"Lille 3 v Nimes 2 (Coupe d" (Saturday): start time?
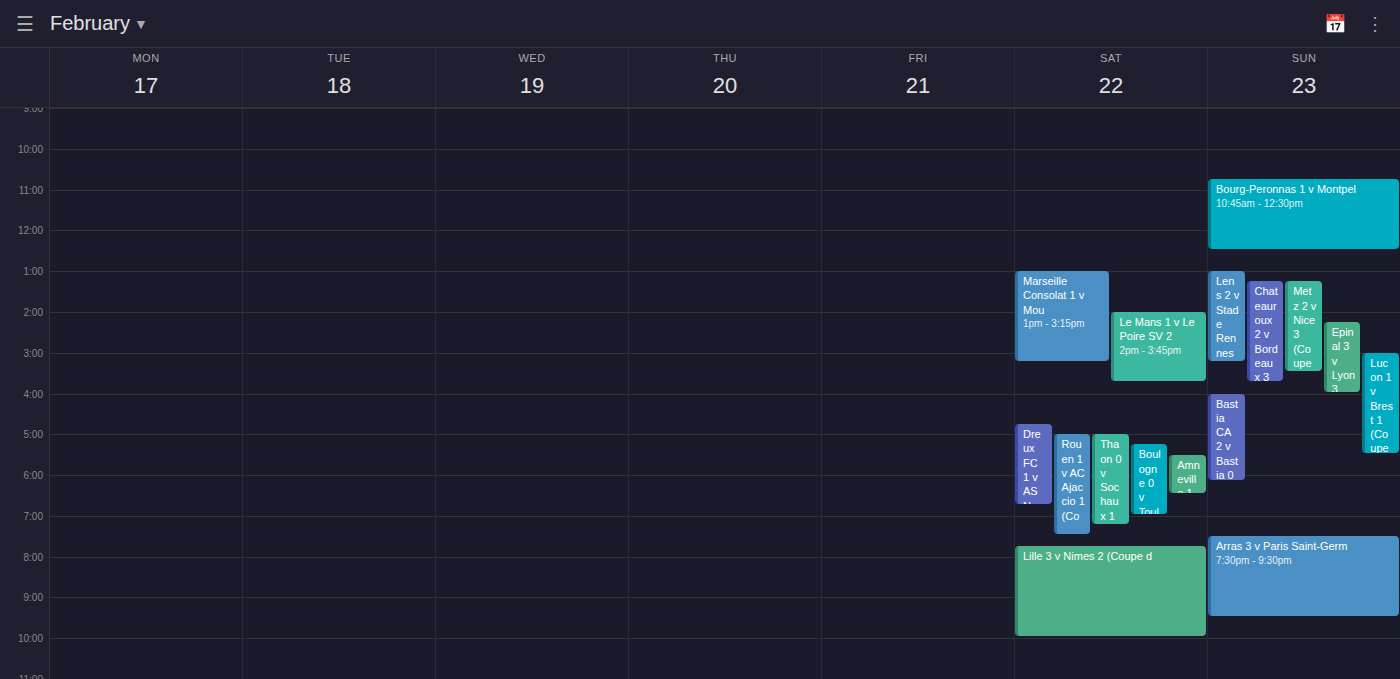
7:45 PM